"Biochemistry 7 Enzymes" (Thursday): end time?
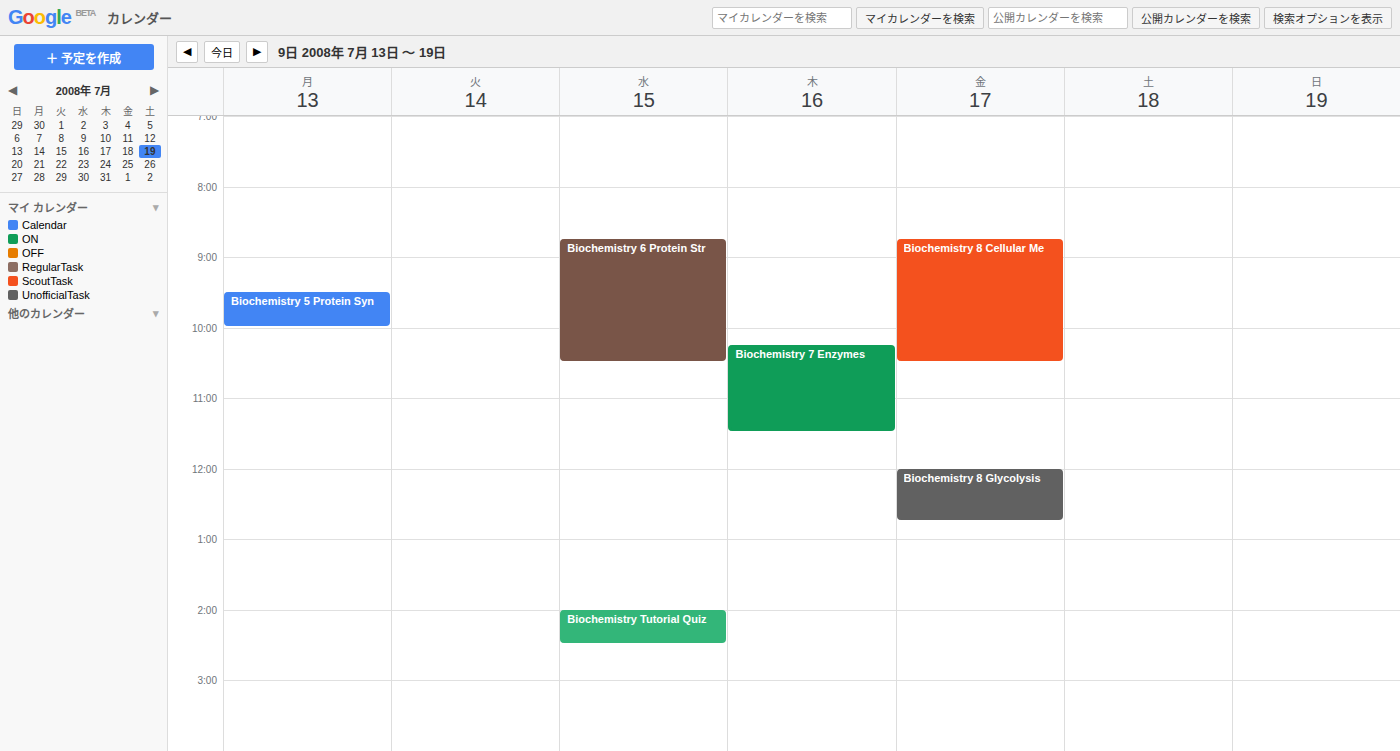
11:30 AM